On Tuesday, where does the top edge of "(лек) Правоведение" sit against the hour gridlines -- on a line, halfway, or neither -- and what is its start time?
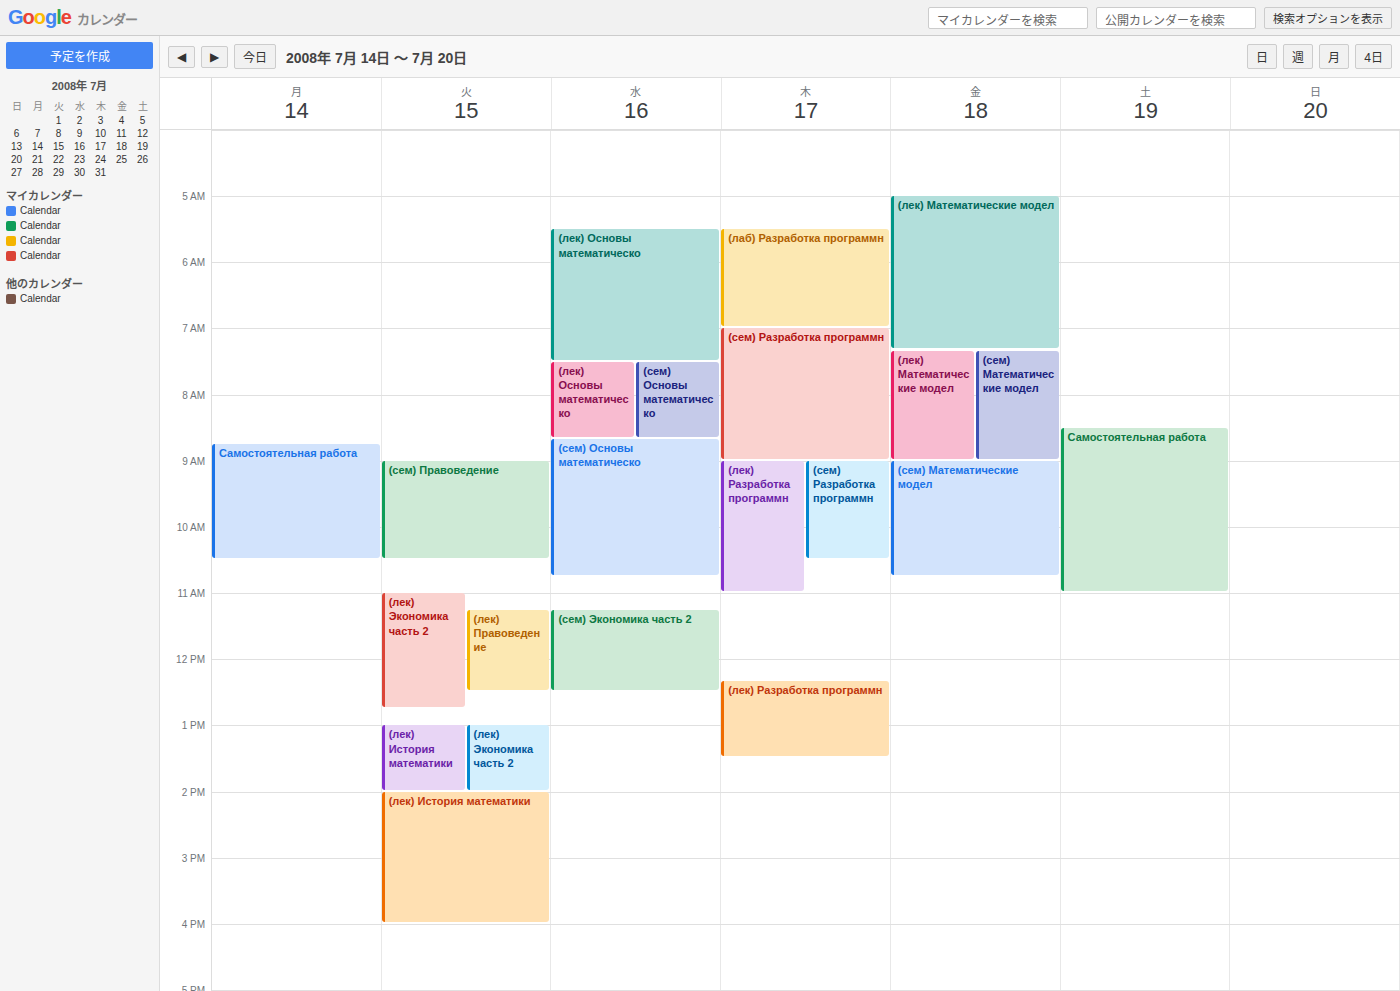
11:15 AM -- neither: a quarter of the way from the 11 AM line to the 12 PM line.